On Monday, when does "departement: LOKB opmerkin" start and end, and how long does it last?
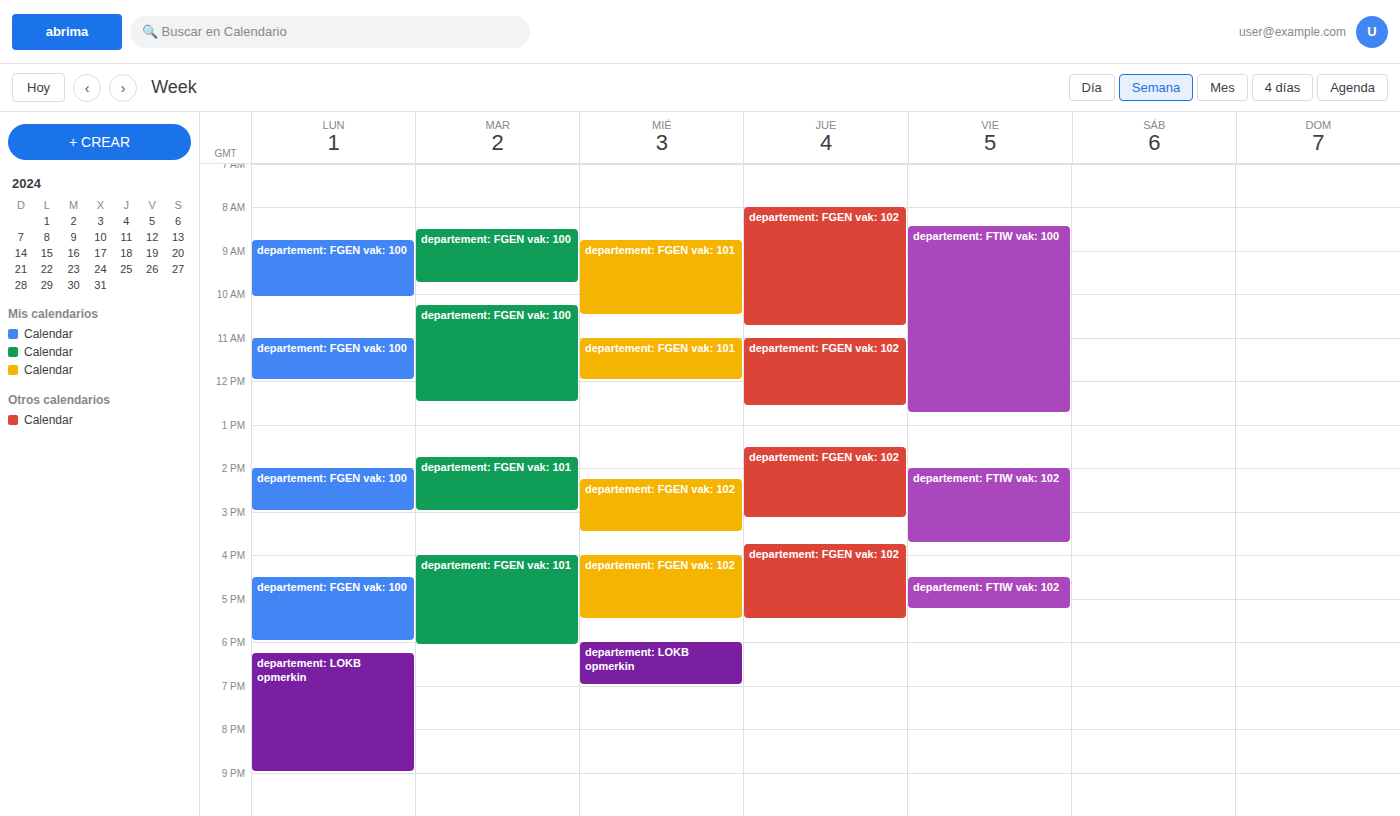
6:15 PM to 9:00 PM, 2 hours 45 minutes